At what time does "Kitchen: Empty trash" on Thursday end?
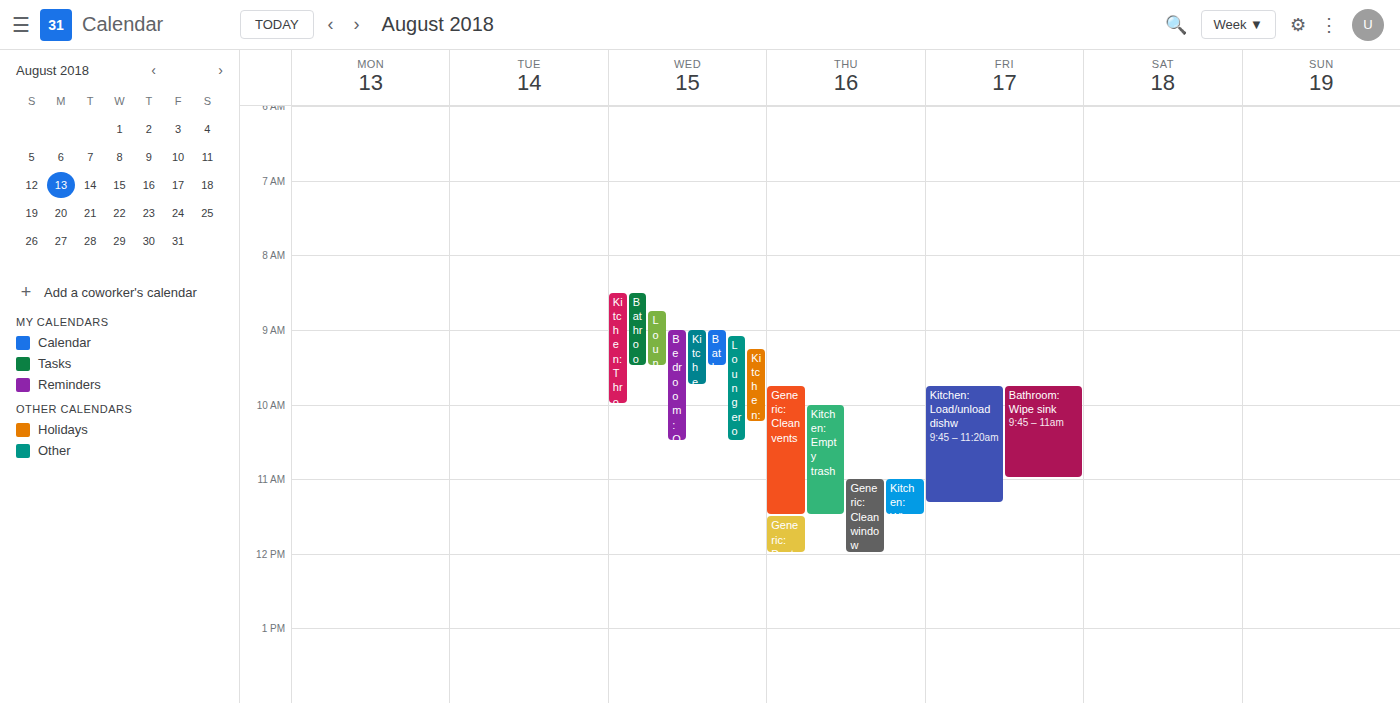
11:30 AM